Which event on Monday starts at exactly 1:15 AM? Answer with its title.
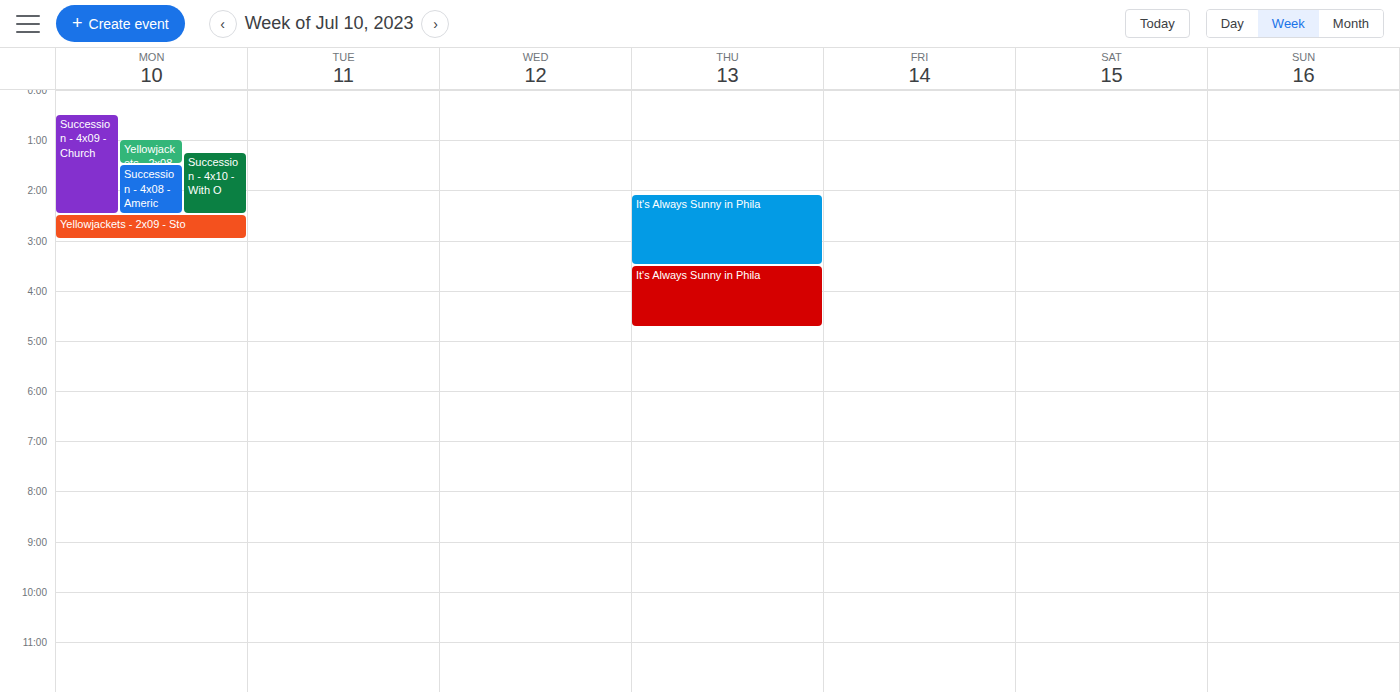
"Succession - 4x10 - With O"